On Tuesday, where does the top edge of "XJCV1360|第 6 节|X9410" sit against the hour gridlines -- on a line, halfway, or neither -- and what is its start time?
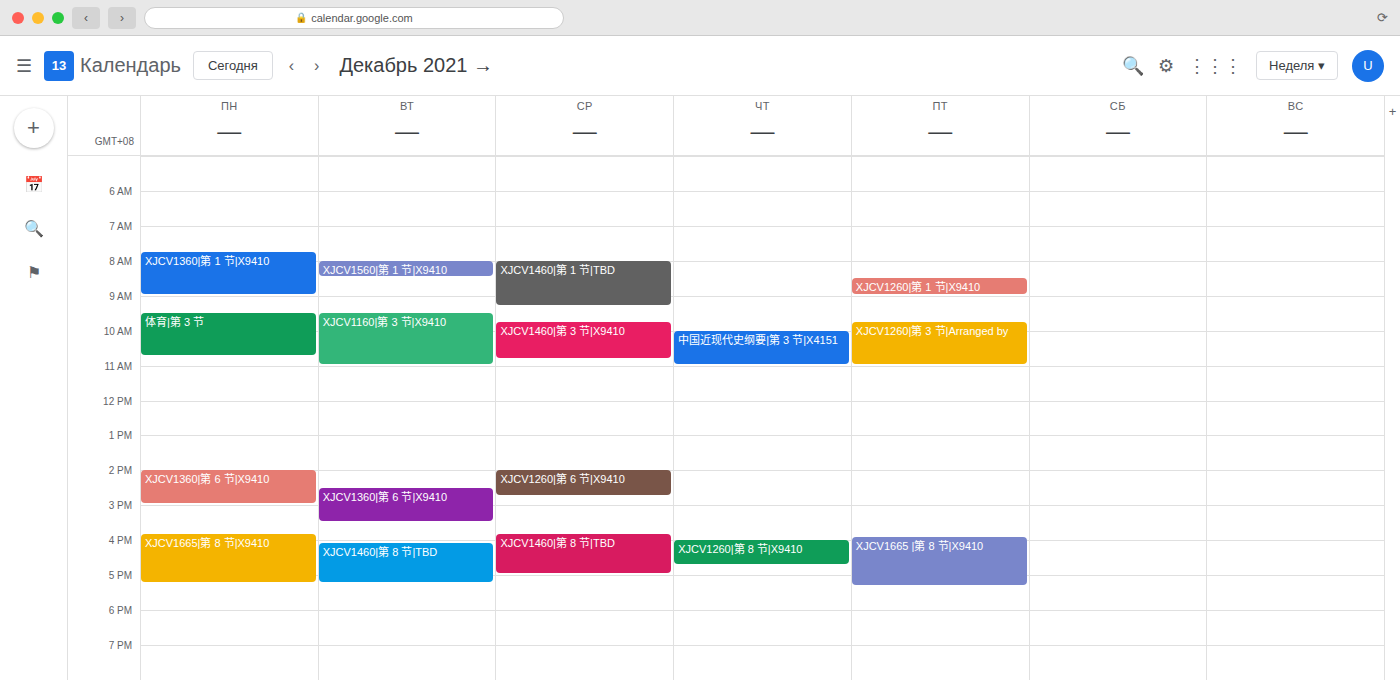
2:30 PM -- halfway between the 2 PM and 3 PM lines.